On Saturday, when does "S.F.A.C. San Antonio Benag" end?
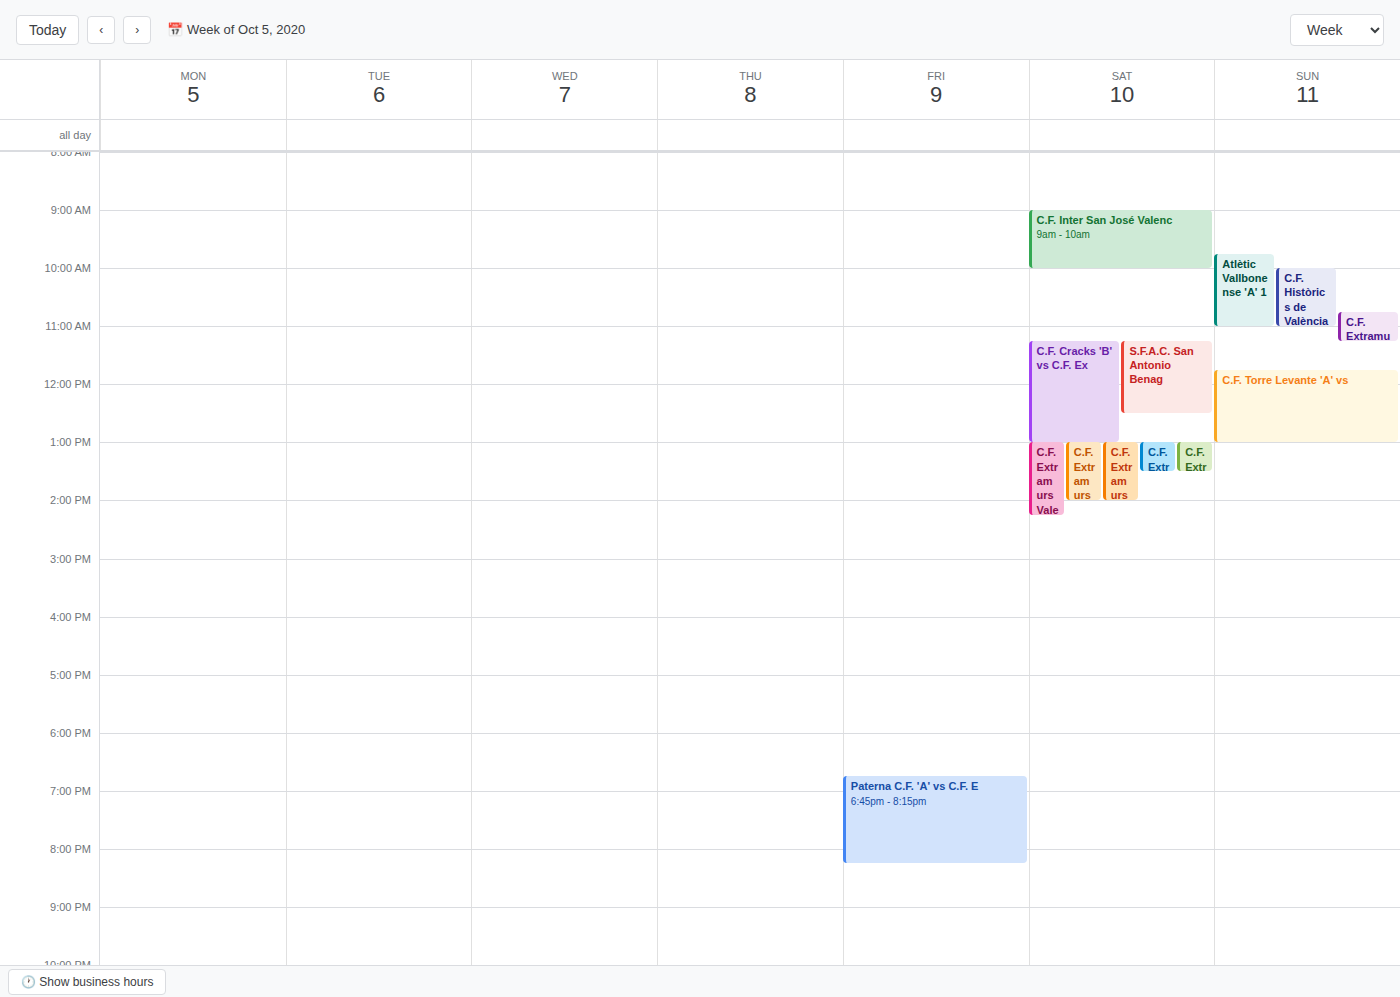
12:30 PM